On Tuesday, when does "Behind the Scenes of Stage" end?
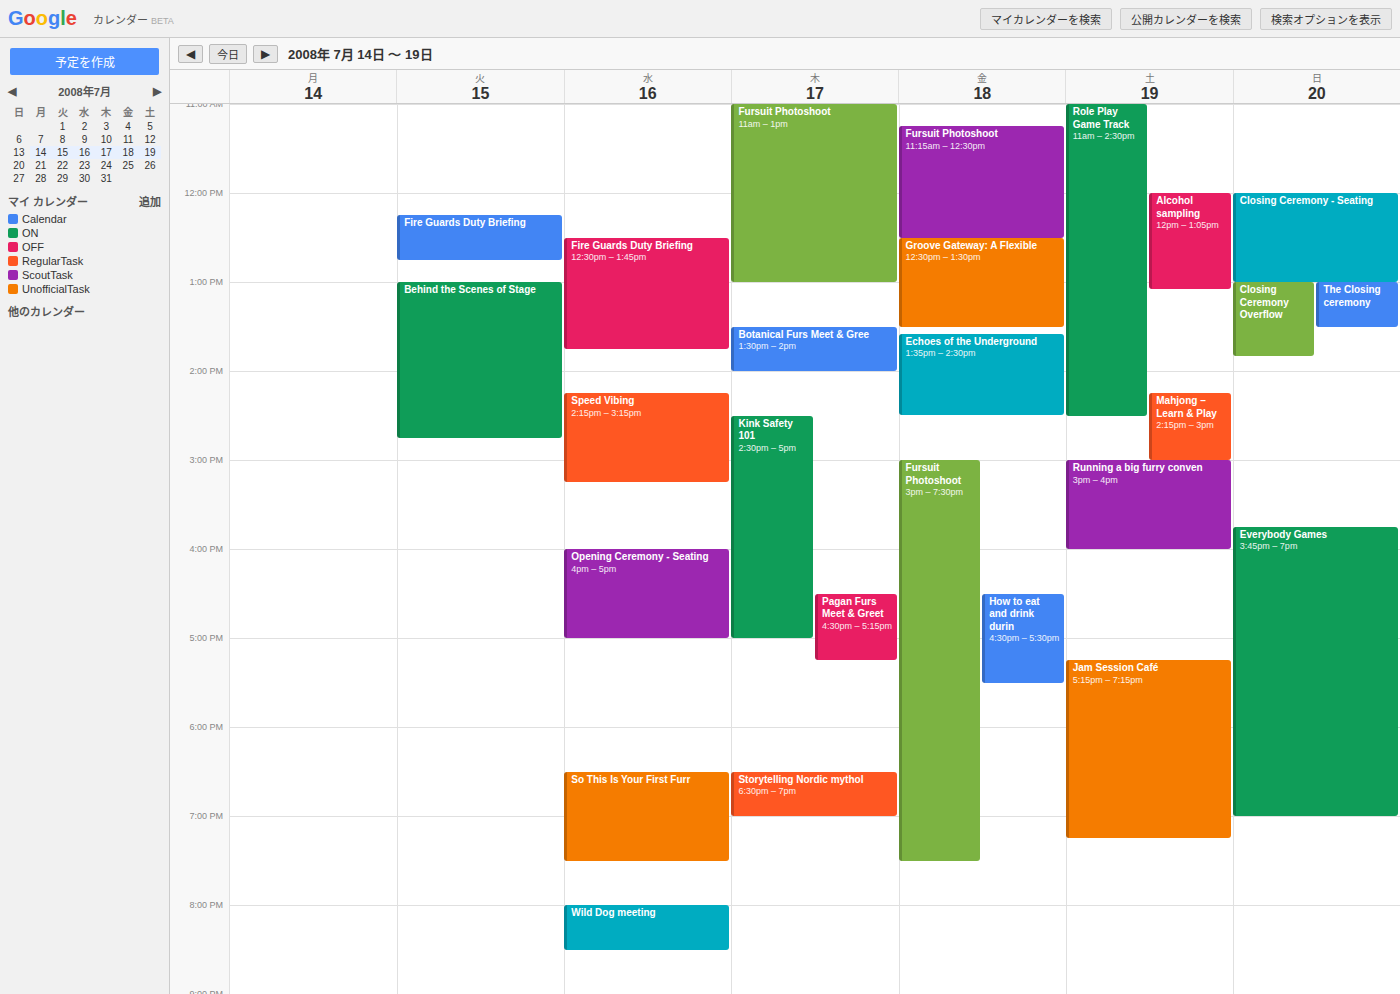
2:45 PM